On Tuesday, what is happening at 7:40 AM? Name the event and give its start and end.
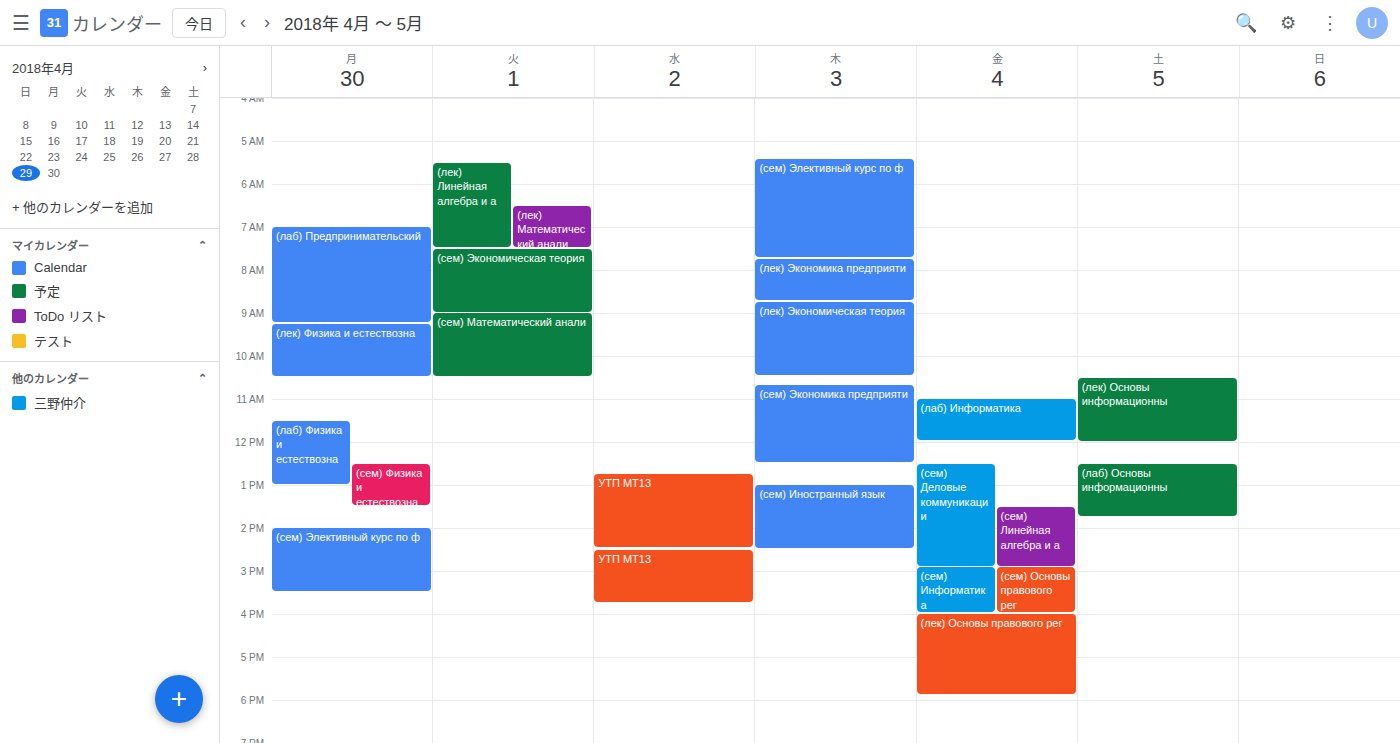
"(сем) Экономическая теория", 7:30 AM to 9:00 AM